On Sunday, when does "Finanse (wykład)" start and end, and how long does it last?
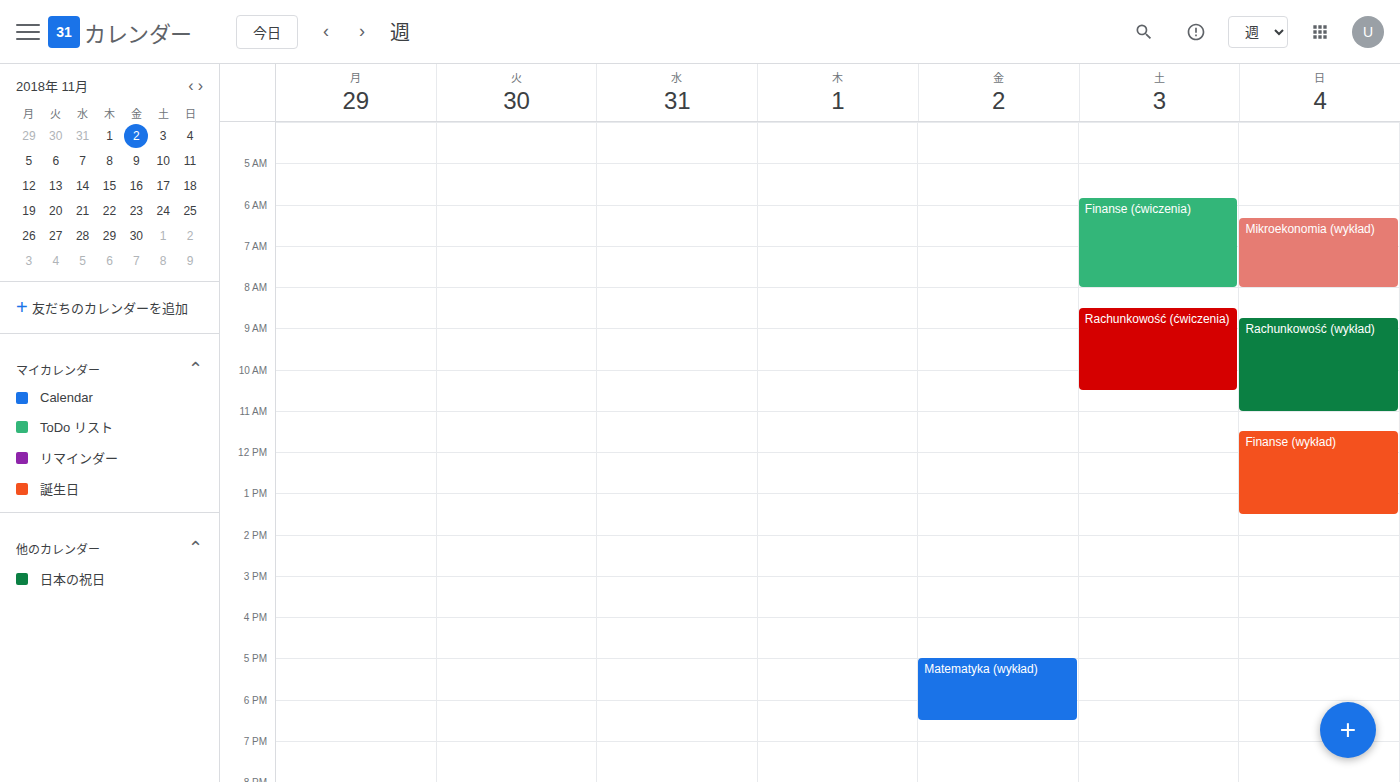
11:30 AM to 1:30 PM, 2 hours